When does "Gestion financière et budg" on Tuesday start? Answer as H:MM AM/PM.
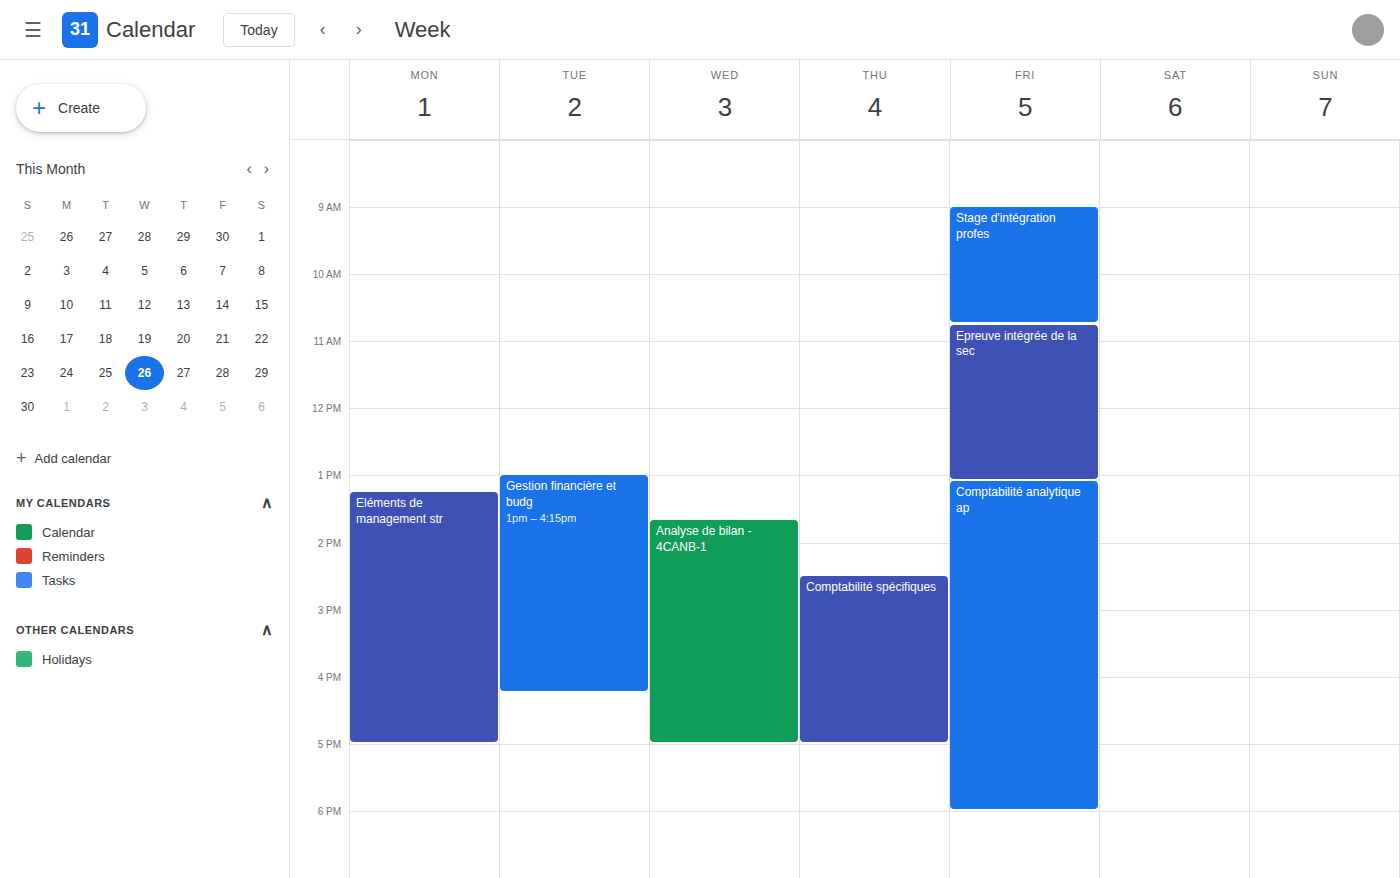
1:00 PM